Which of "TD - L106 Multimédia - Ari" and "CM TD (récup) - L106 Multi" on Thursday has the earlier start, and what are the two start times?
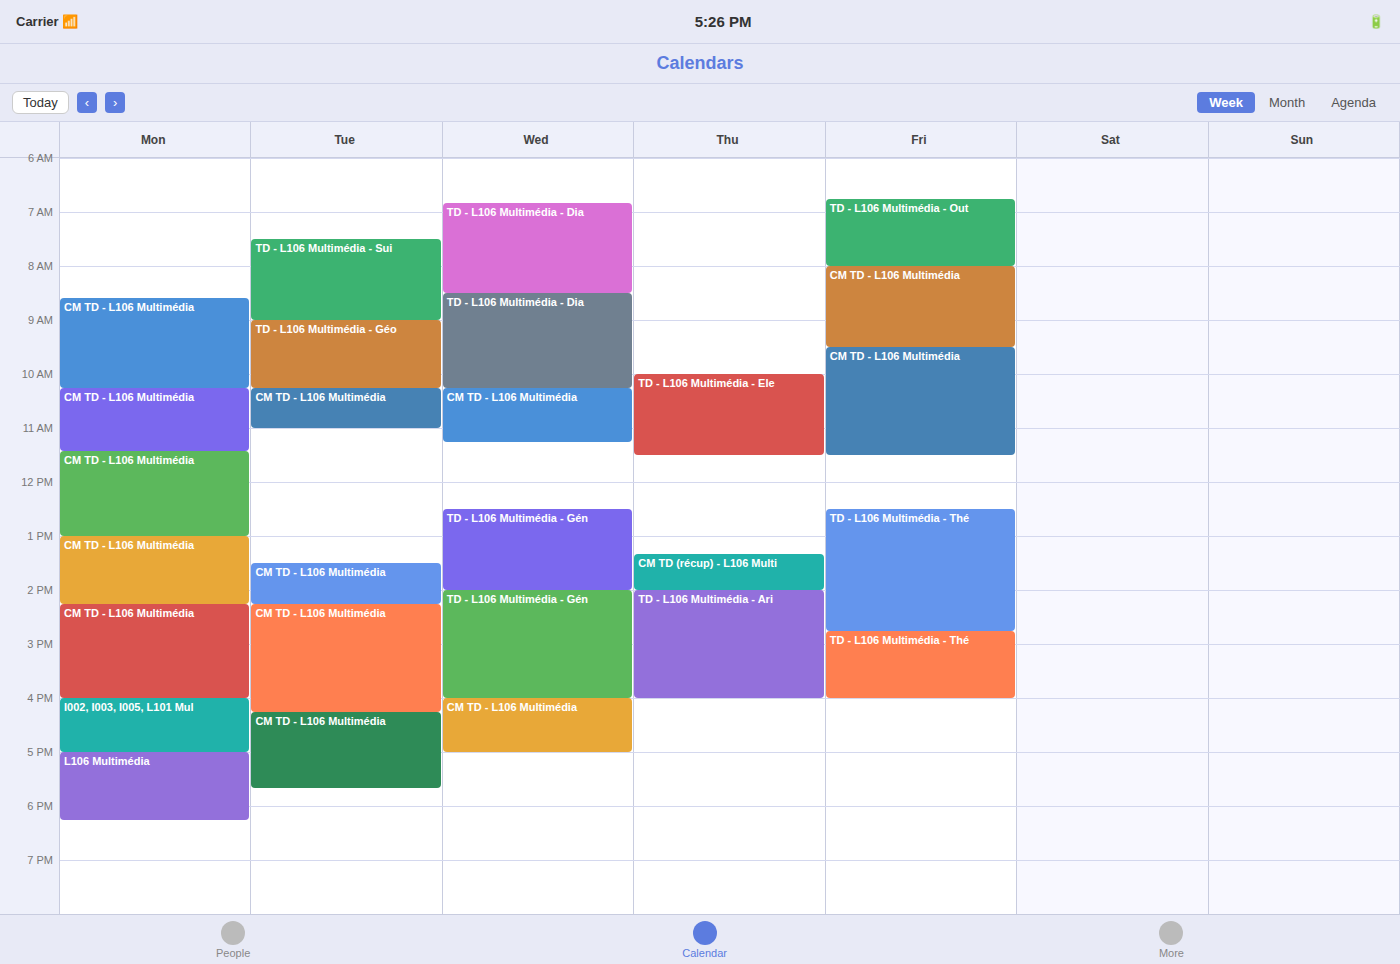
"CM TD (récup) - L106 Multi" 1:20 PM; "TD - L106 Multimédia - Ari" 2:00 PM.